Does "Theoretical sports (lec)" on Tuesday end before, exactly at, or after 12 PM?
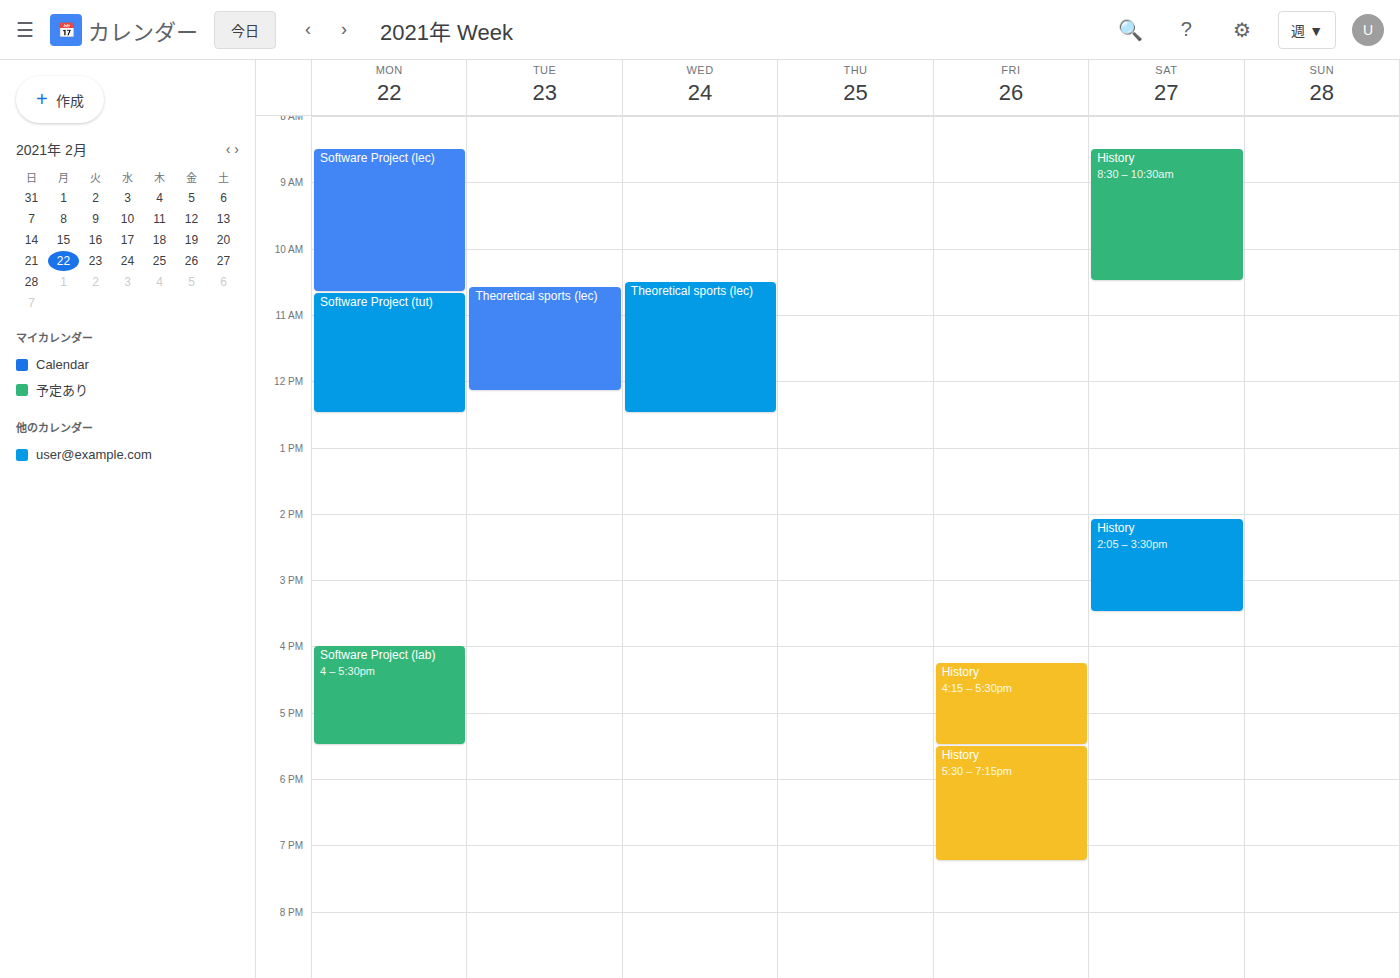
12:10 PM -- after 12 PM, 10 minutes below the 12 PM line.